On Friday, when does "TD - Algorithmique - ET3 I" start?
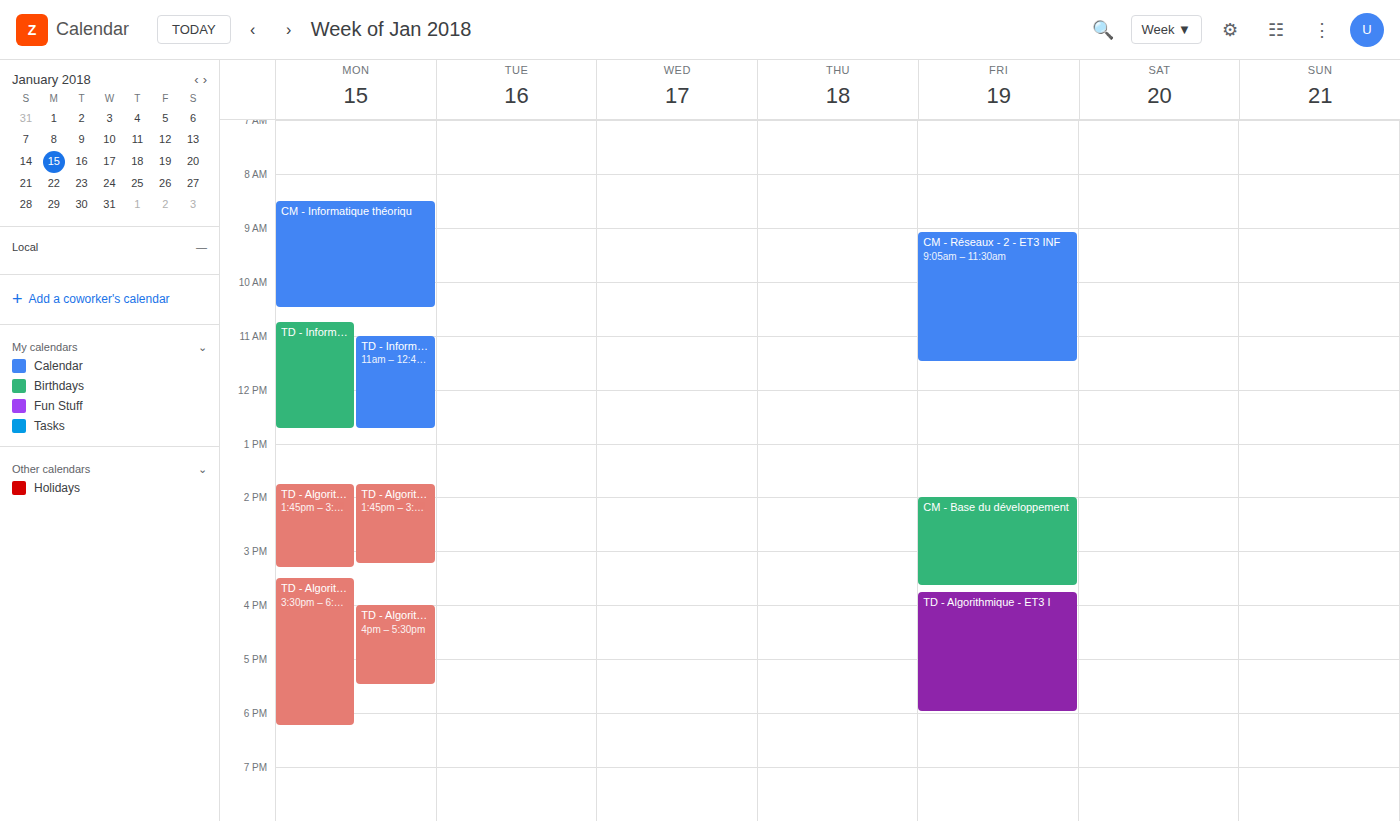
3:45 PM